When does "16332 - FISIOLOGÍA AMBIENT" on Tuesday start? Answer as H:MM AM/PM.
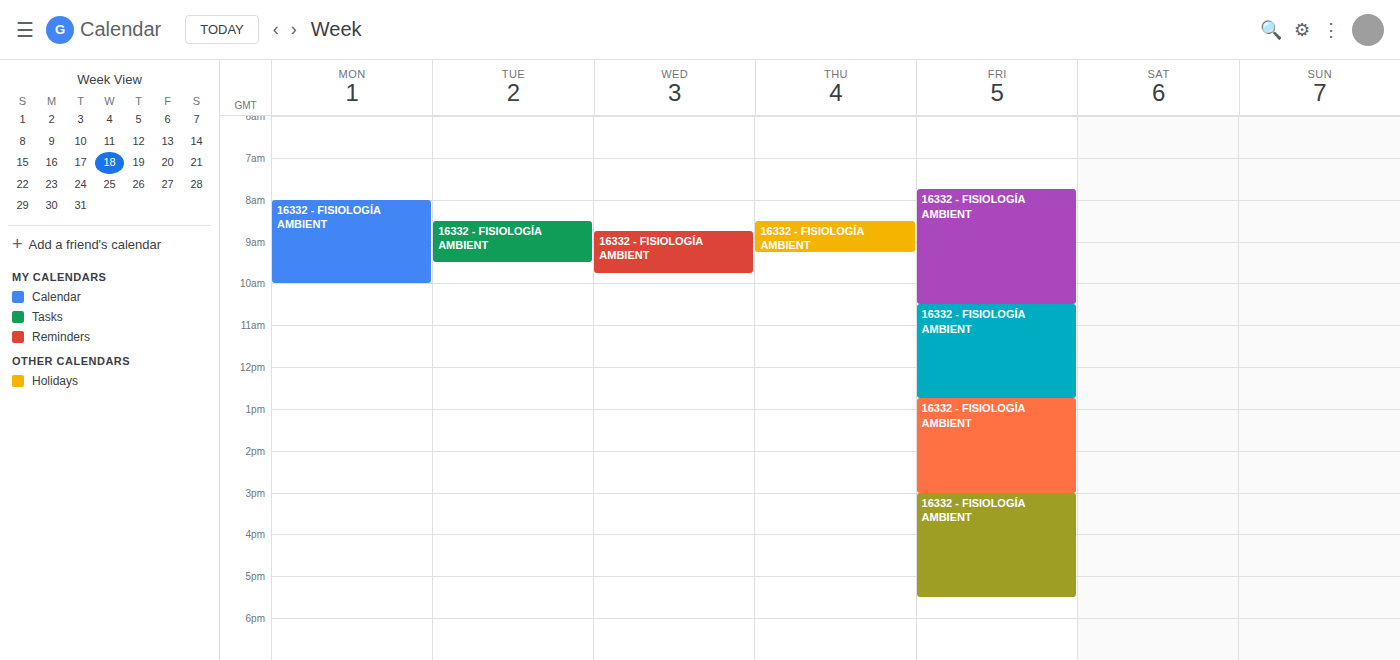
8:30 AM